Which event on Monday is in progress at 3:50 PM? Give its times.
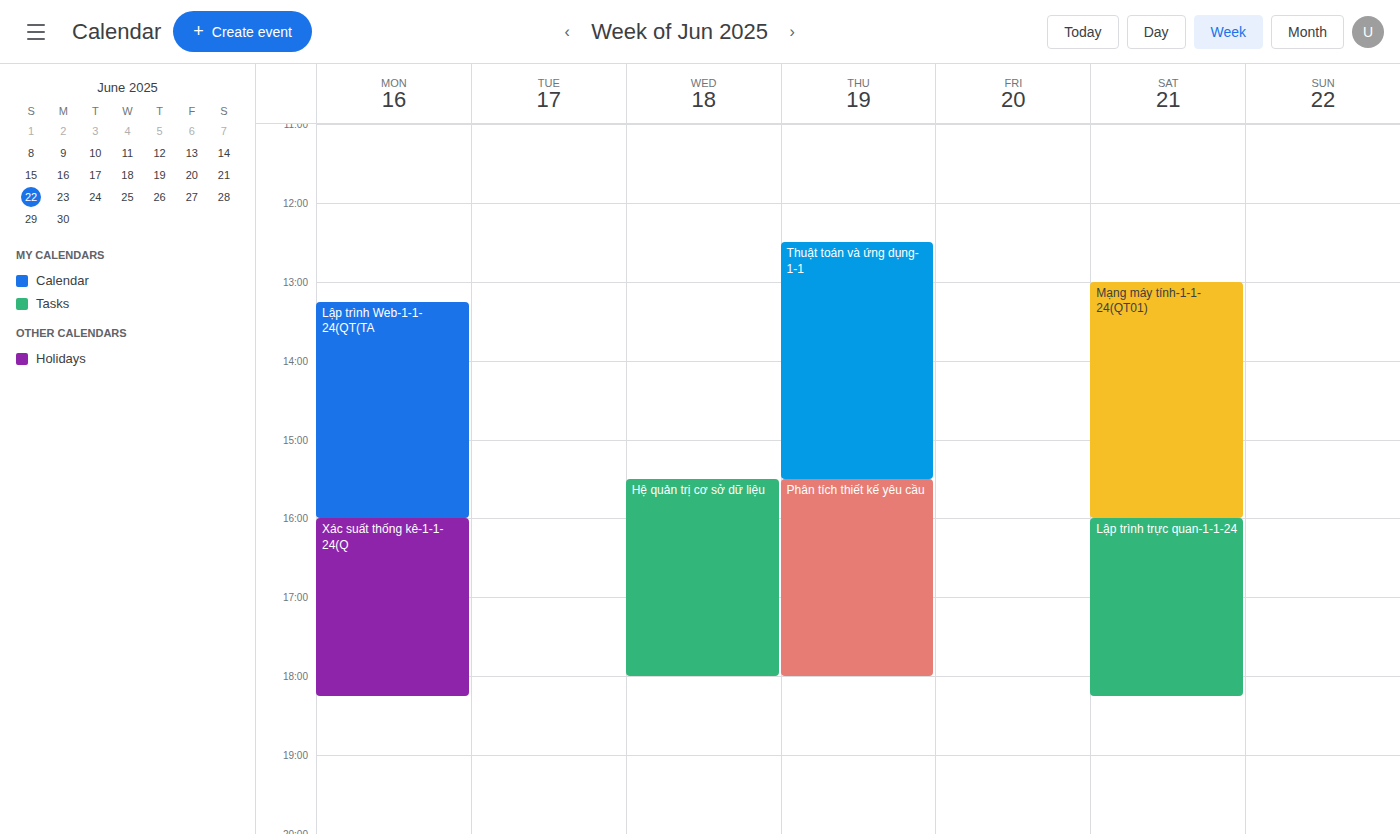
"Lập trình Web-1-1-24(QT(TA", 1:15 PM to 4:00 PM